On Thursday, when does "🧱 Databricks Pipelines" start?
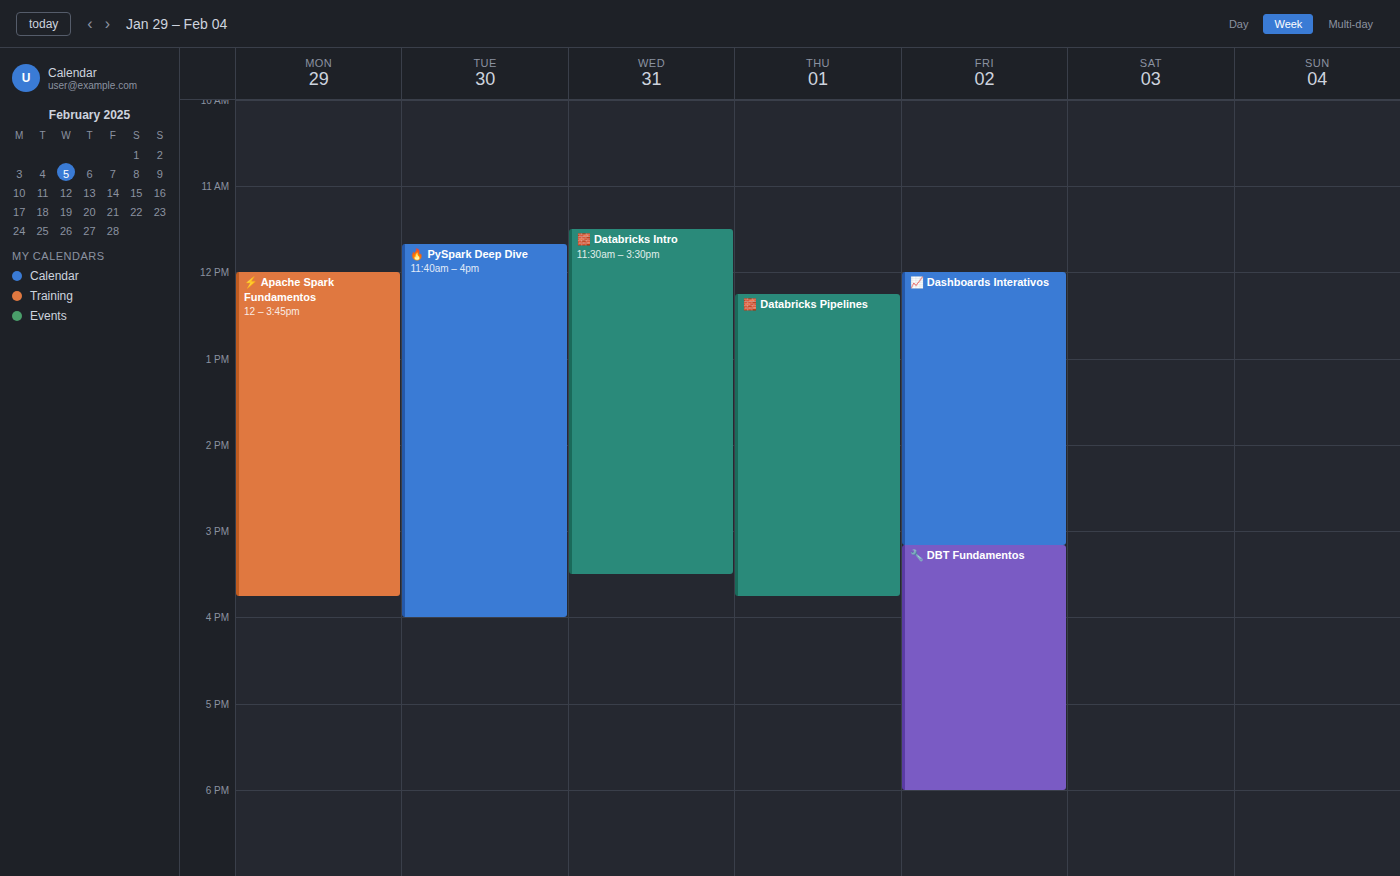
12:15 PM